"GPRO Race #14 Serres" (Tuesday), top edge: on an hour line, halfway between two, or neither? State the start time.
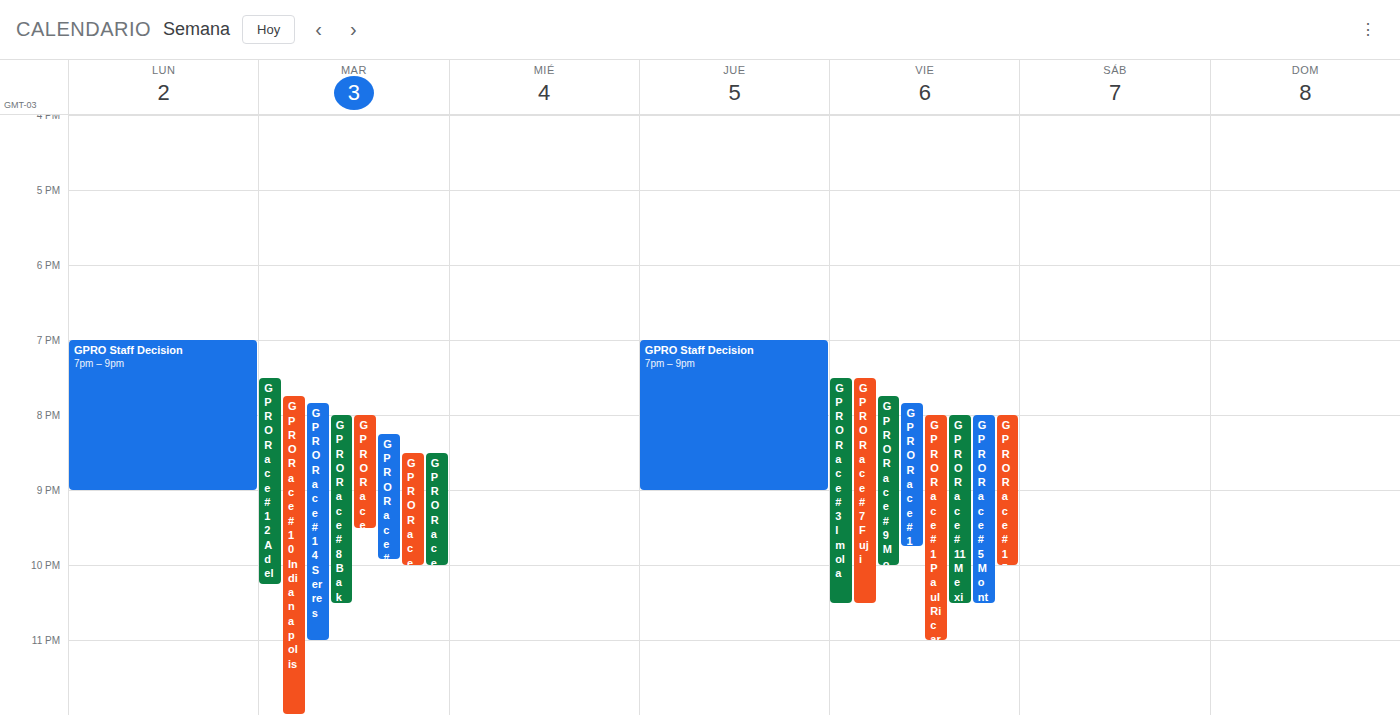
7:50 PM -- neither: 50 minutes below the 7 PM line and 10 minutes above the 8 PM line.